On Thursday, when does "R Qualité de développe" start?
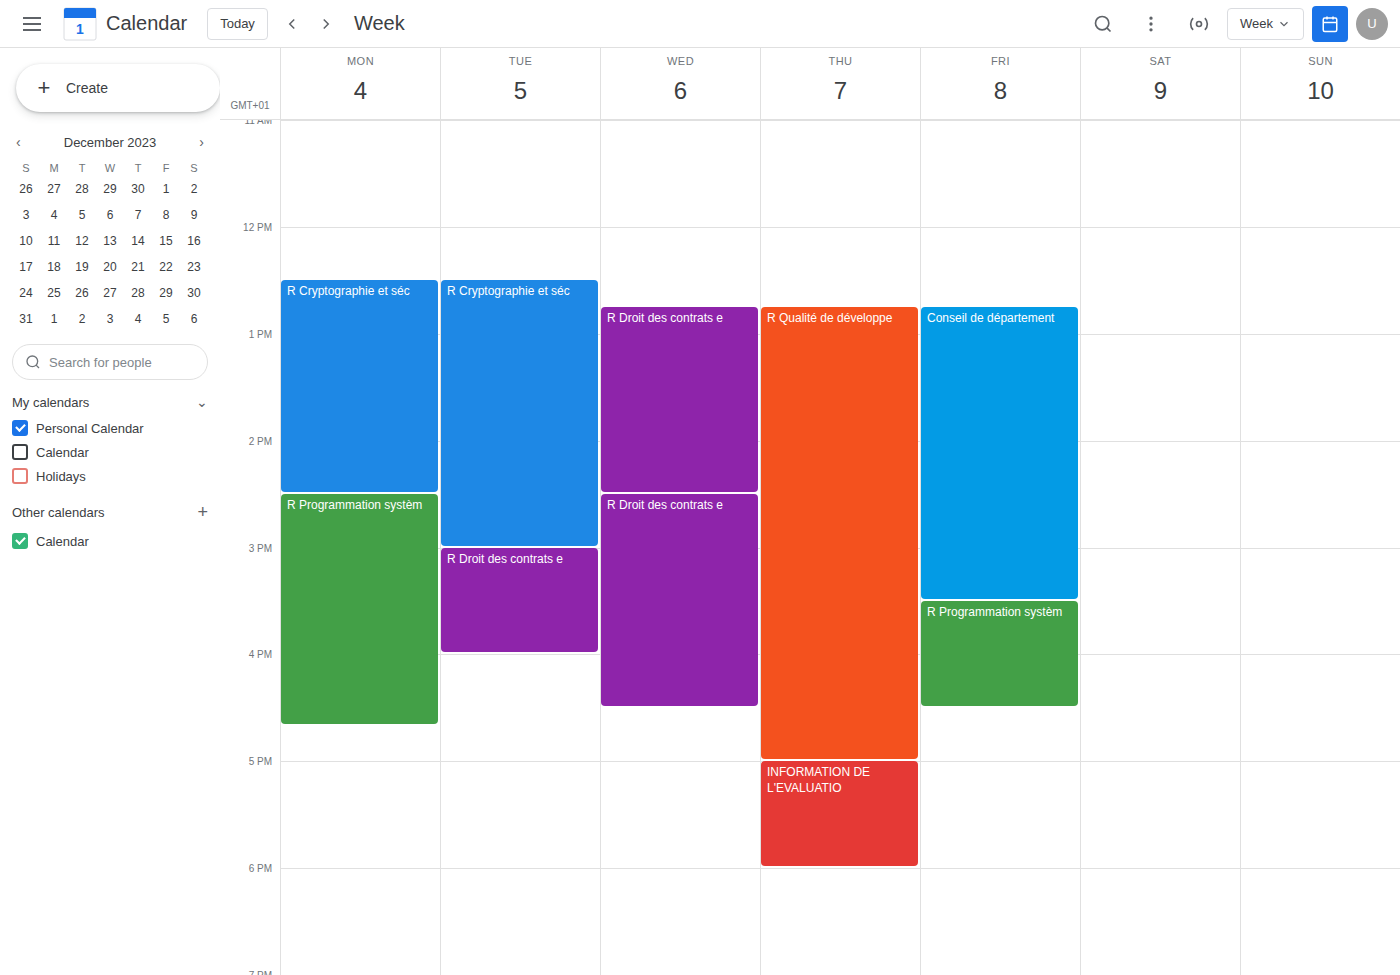
12:45 PM